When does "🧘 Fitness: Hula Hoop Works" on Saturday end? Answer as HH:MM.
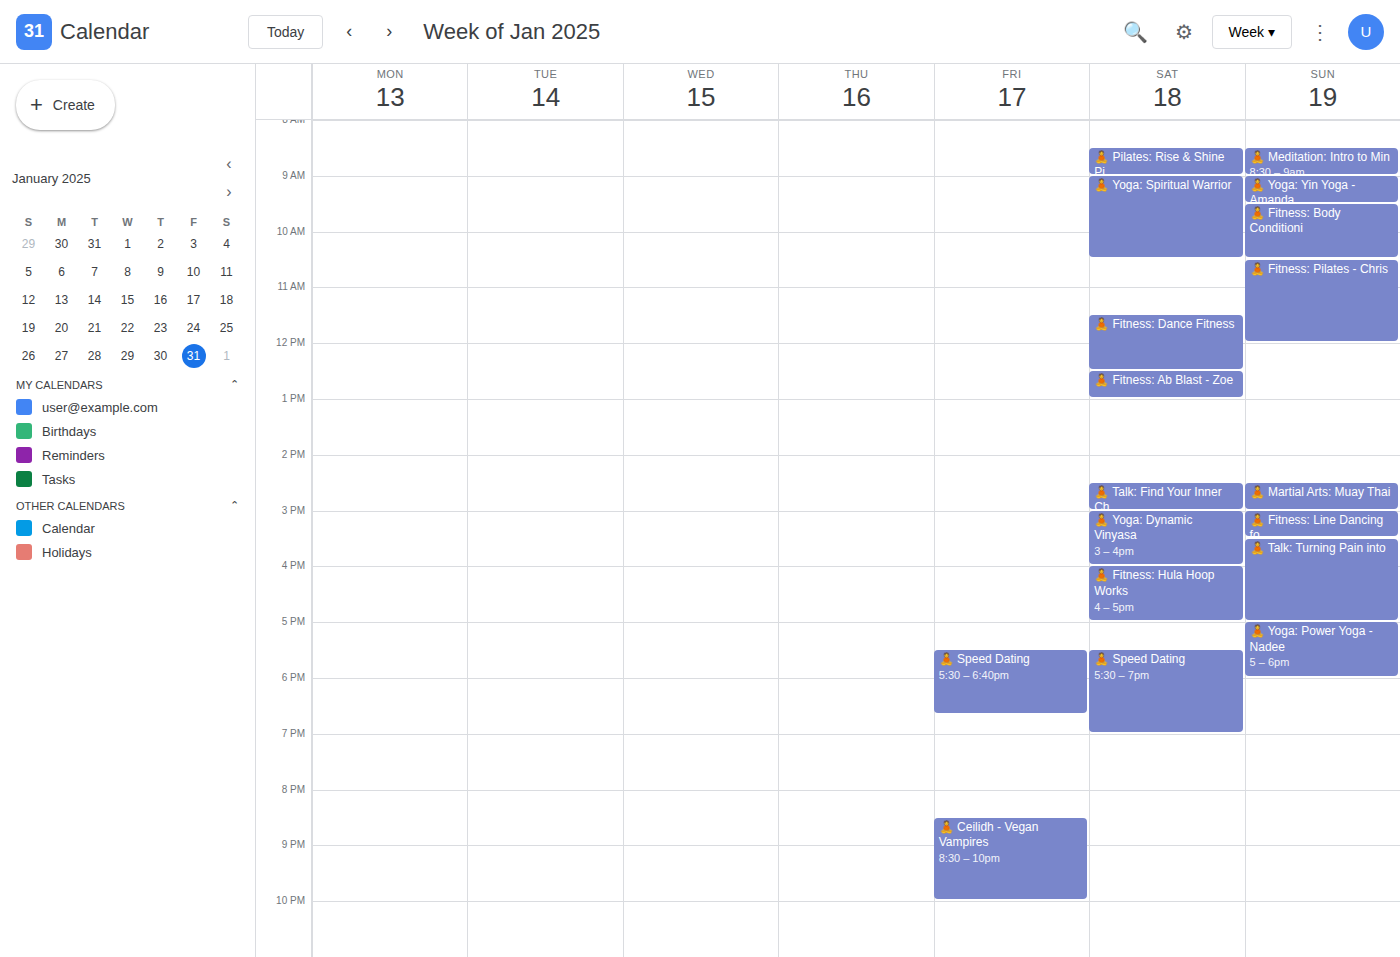
17:00